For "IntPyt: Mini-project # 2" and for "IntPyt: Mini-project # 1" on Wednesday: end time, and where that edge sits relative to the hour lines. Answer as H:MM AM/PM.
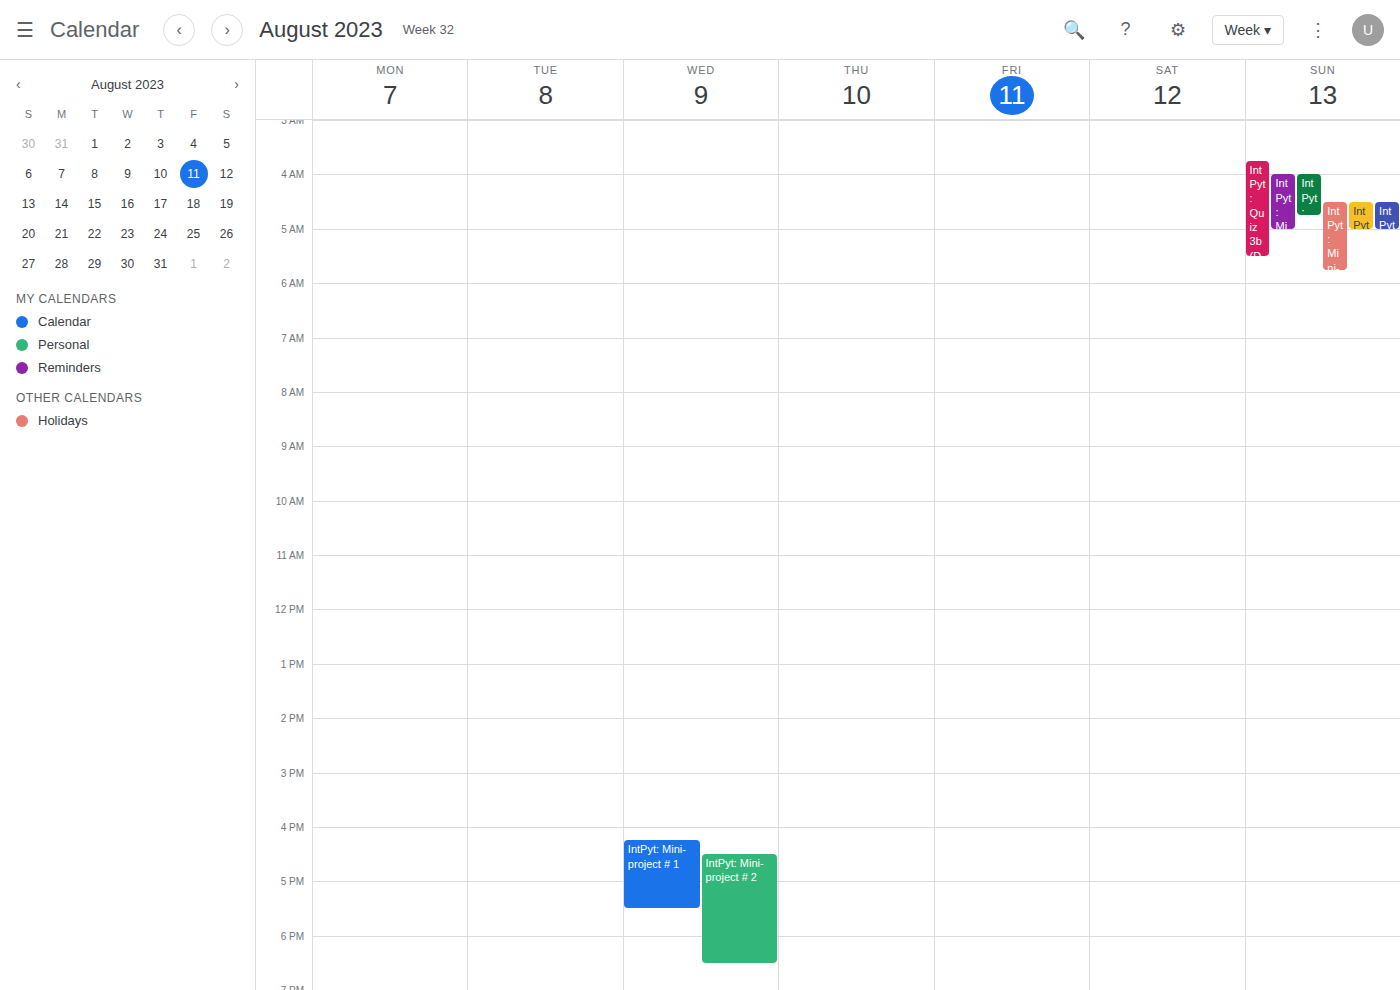
"IntPyt: Mini-project # 2": 6:30 PM, halfway between the 6 PM and 7 PM lines. "IntPyt: Mini-project # 1": 5:30 PM, halfway between the 5 PM and 6 PM lines.